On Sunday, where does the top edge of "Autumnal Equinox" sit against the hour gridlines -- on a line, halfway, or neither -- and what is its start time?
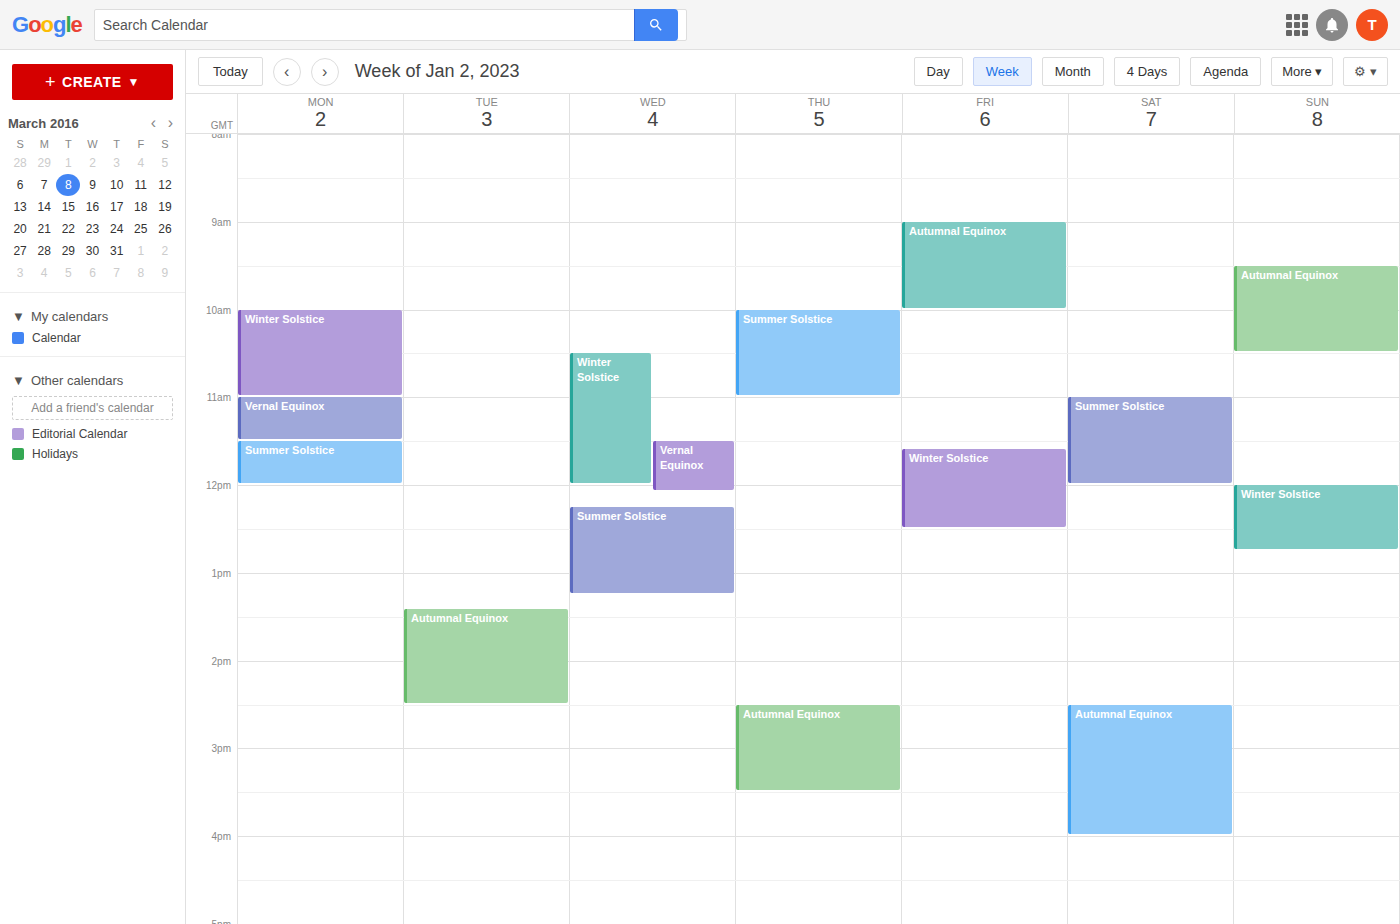
9:30 AM -- halfway between the 9 AM and 10 AM lines.